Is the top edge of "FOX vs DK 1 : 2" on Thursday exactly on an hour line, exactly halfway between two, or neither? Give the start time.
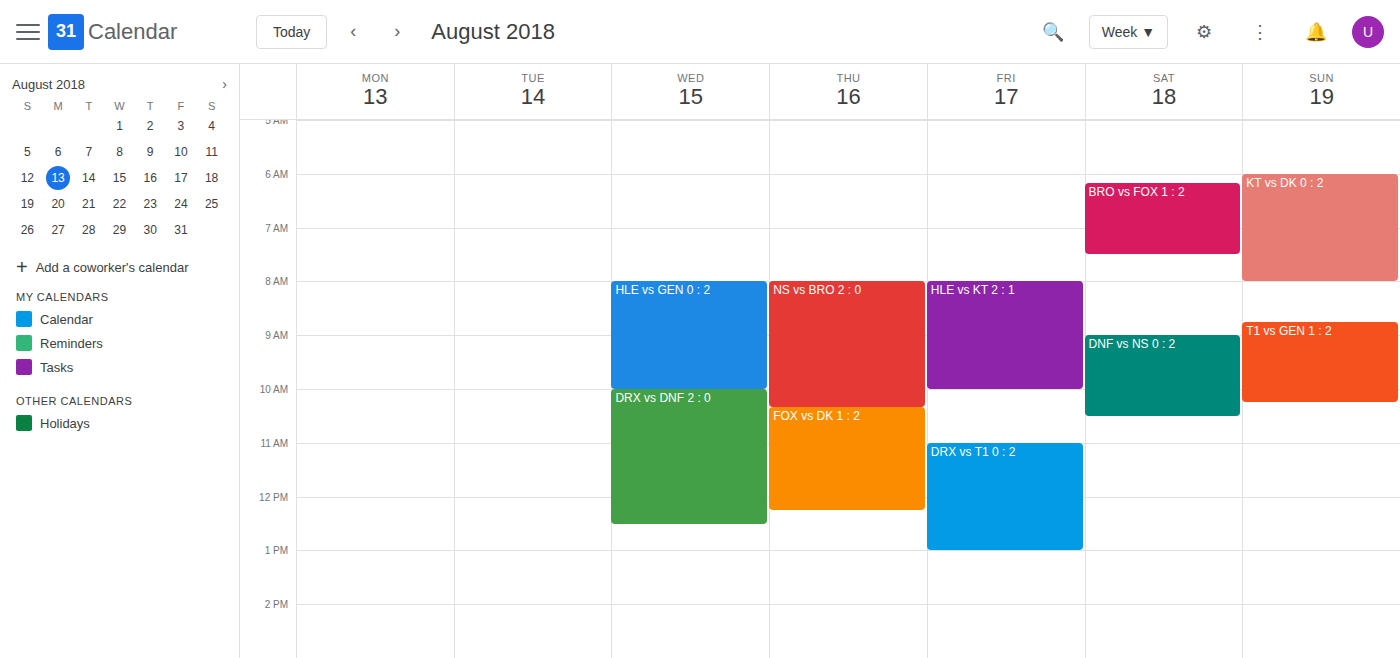
10:20 AM -- neither: 20 minutes below the 10 AM line and 40 minutes above the 11 AM line.